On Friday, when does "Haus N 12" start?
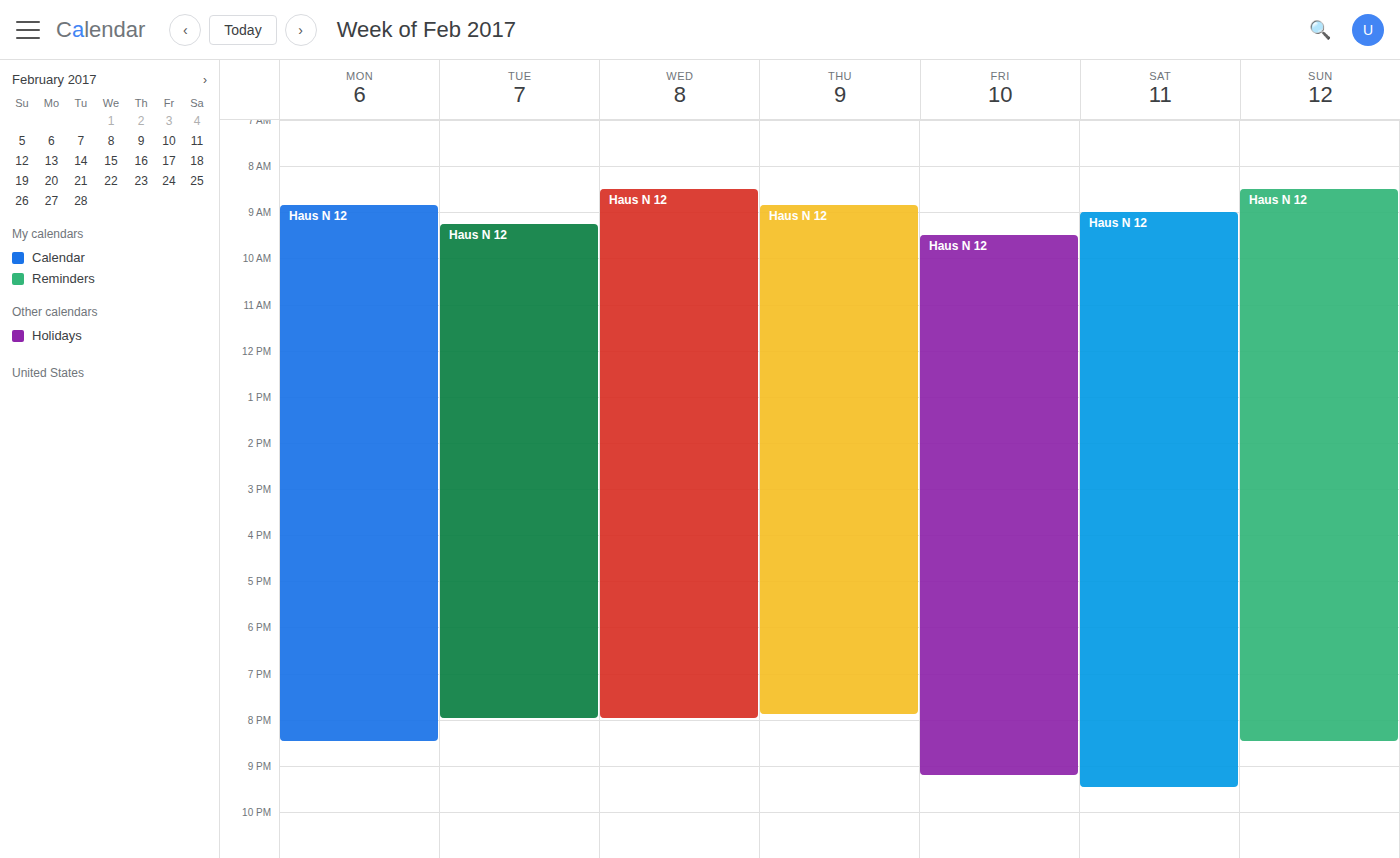
9:30 AM